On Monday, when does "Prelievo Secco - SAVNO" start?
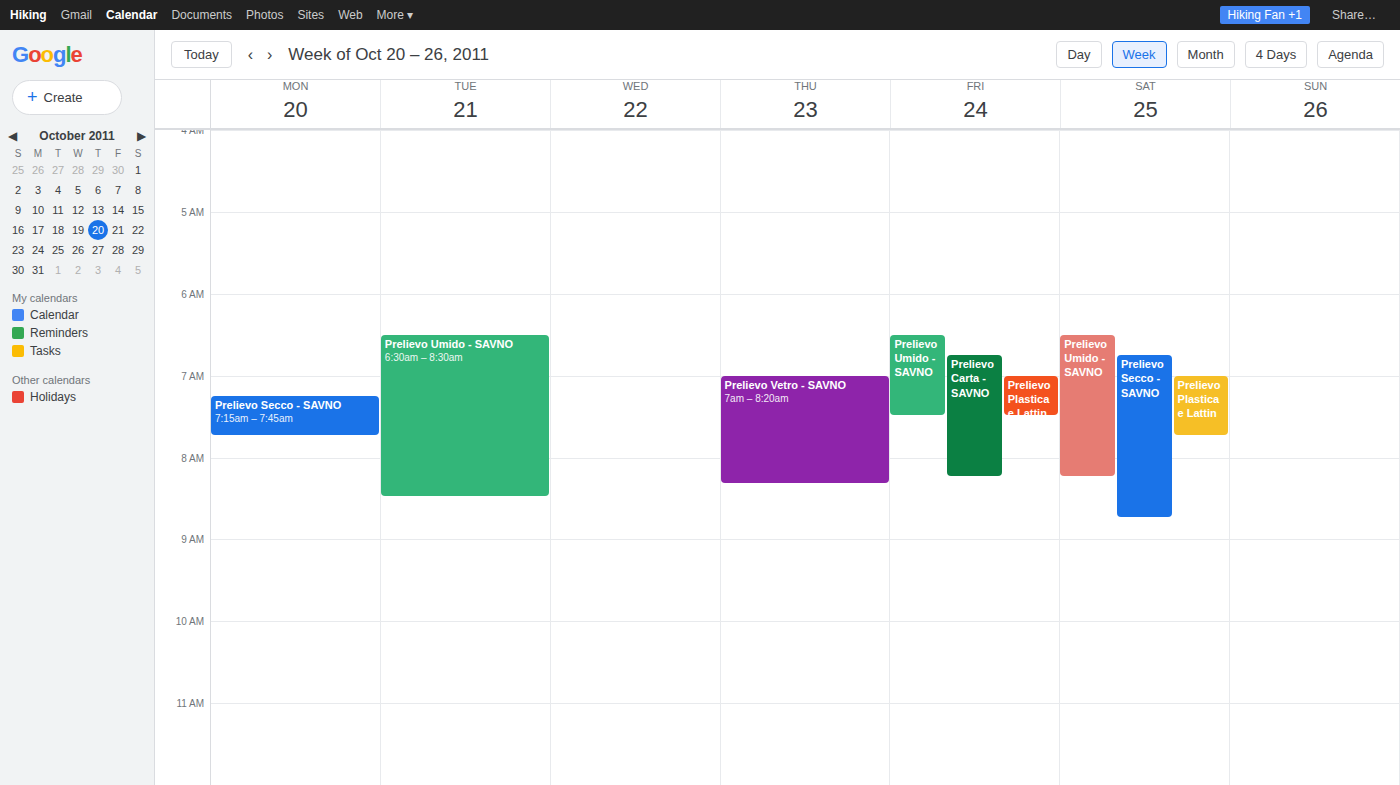
7:15 AM